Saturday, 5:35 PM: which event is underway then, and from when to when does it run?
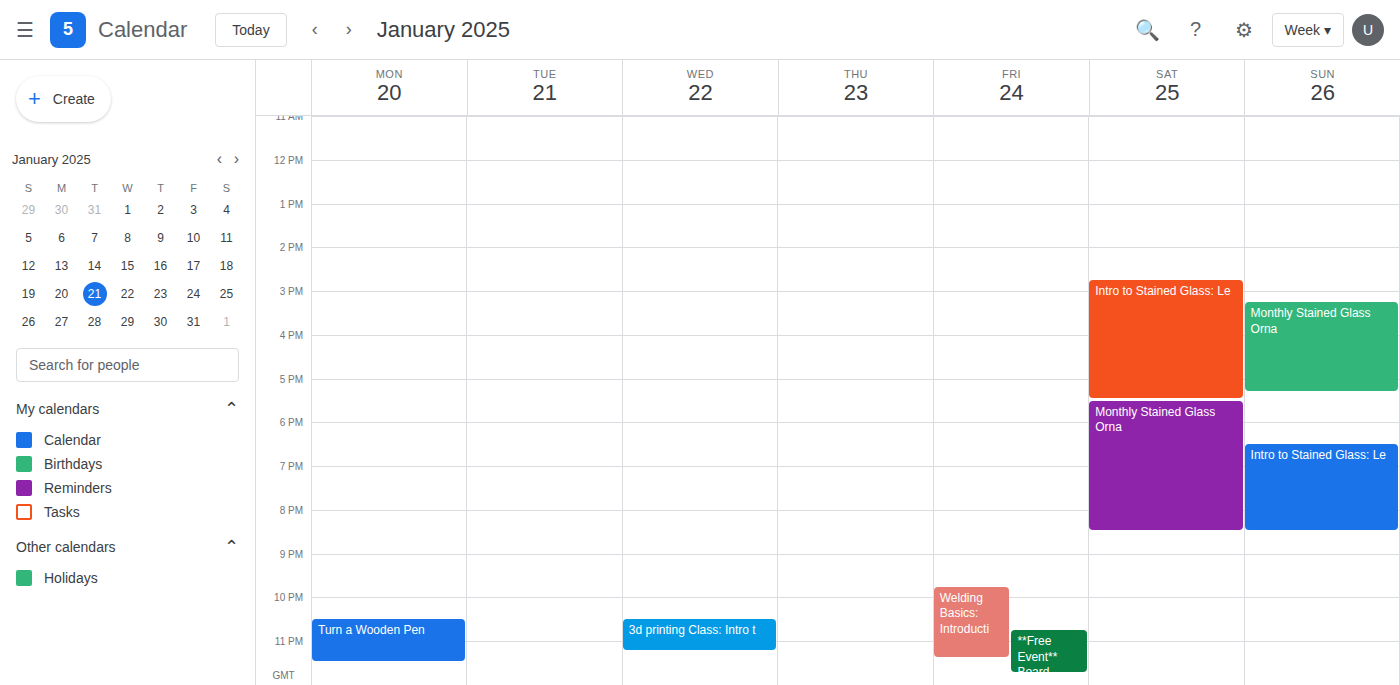
"Monthly Stained Glass Orna", 5:30 PM to 8:30 PM